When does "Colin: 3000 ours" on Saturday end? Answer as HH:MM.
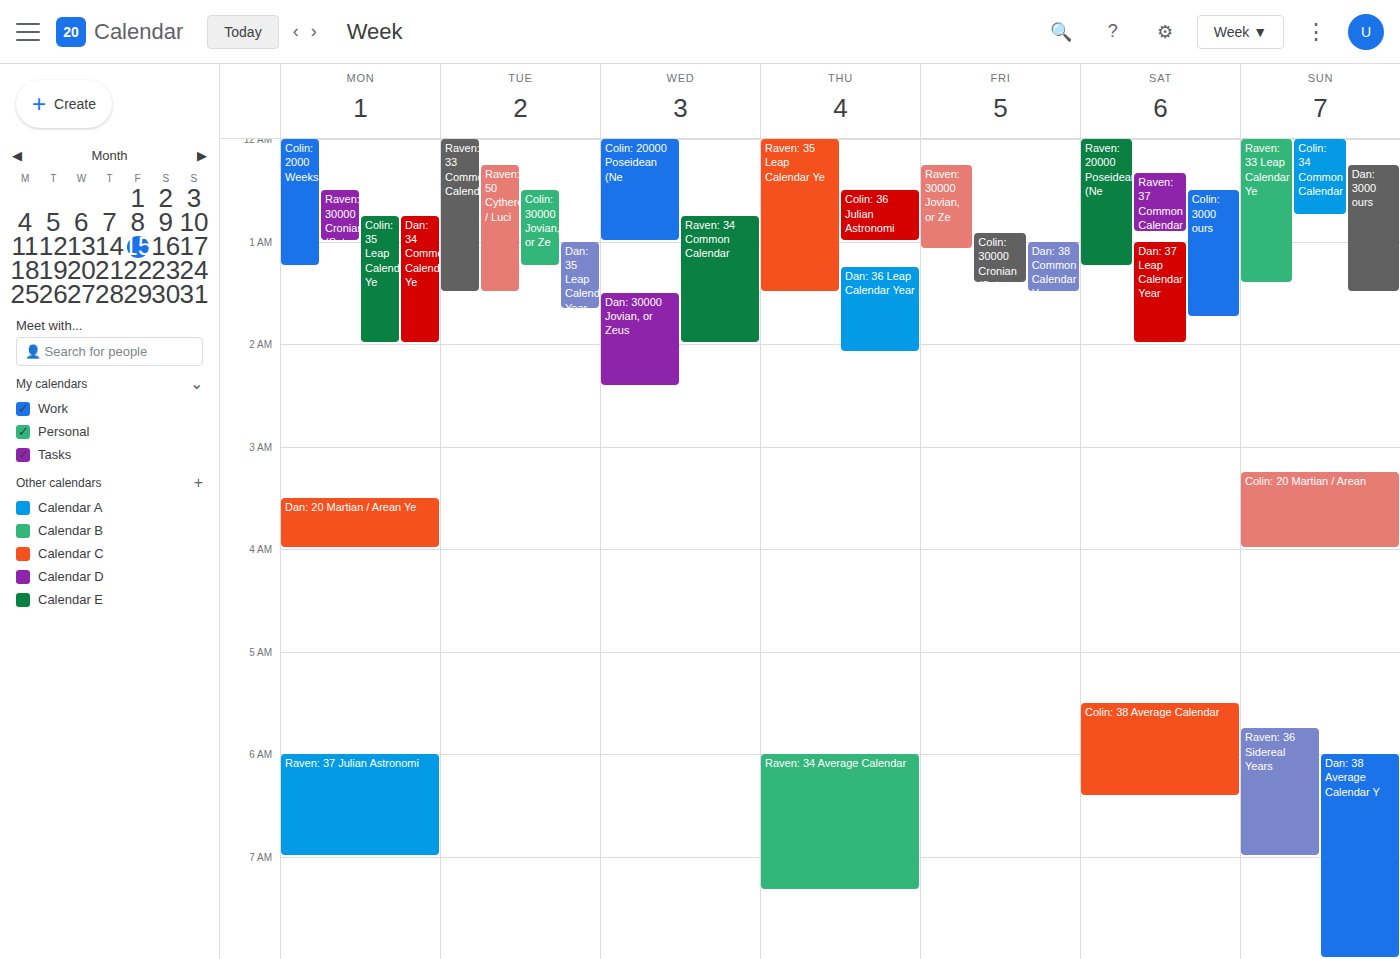
01:45